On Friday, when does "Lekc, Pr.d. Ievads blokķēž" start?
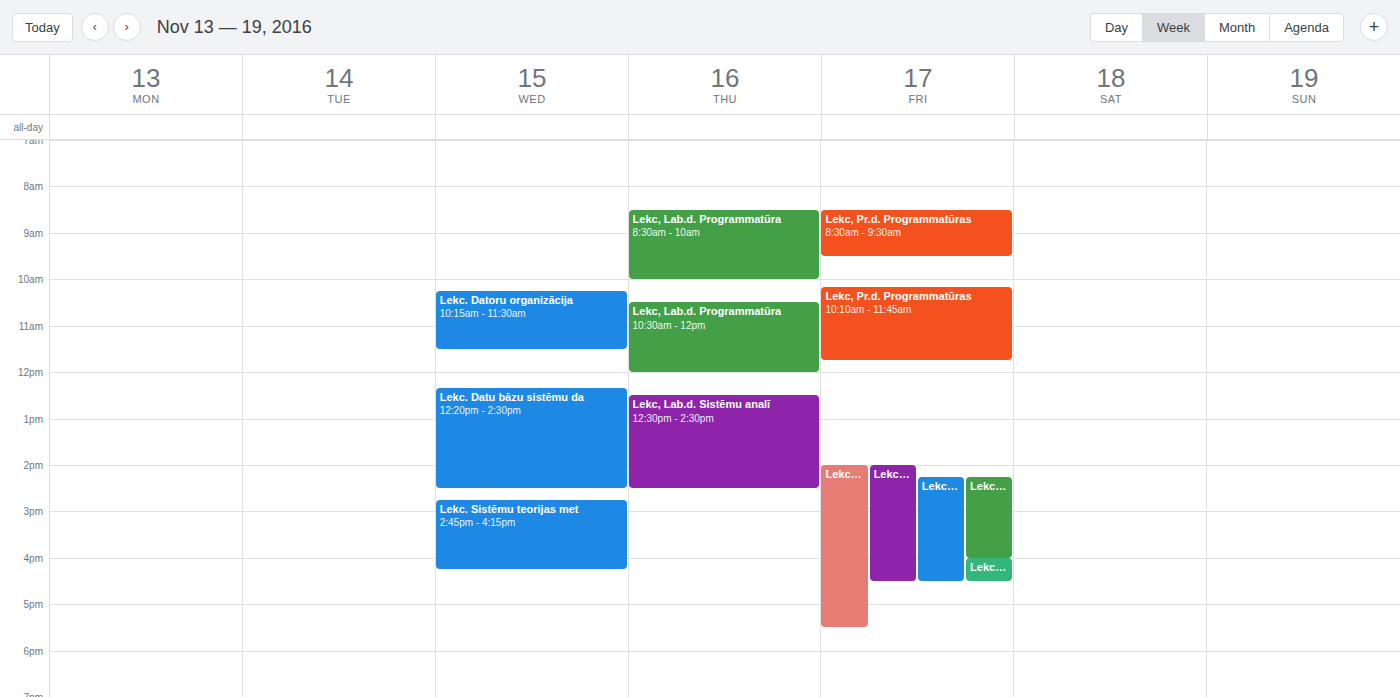
14:15